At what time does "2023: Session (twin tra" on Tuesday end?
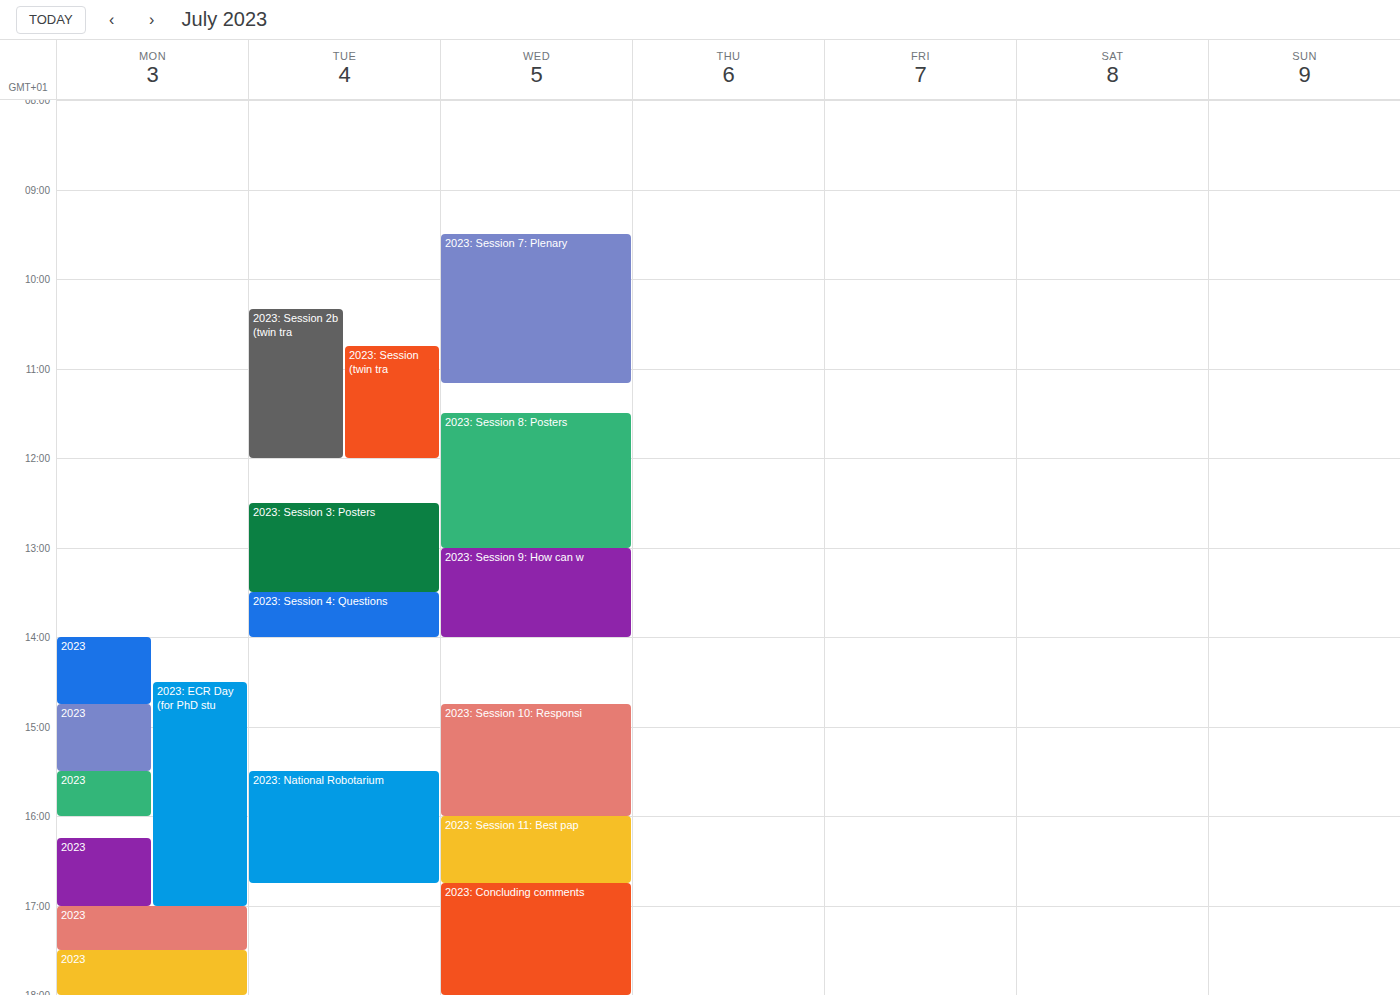
12:00 PM